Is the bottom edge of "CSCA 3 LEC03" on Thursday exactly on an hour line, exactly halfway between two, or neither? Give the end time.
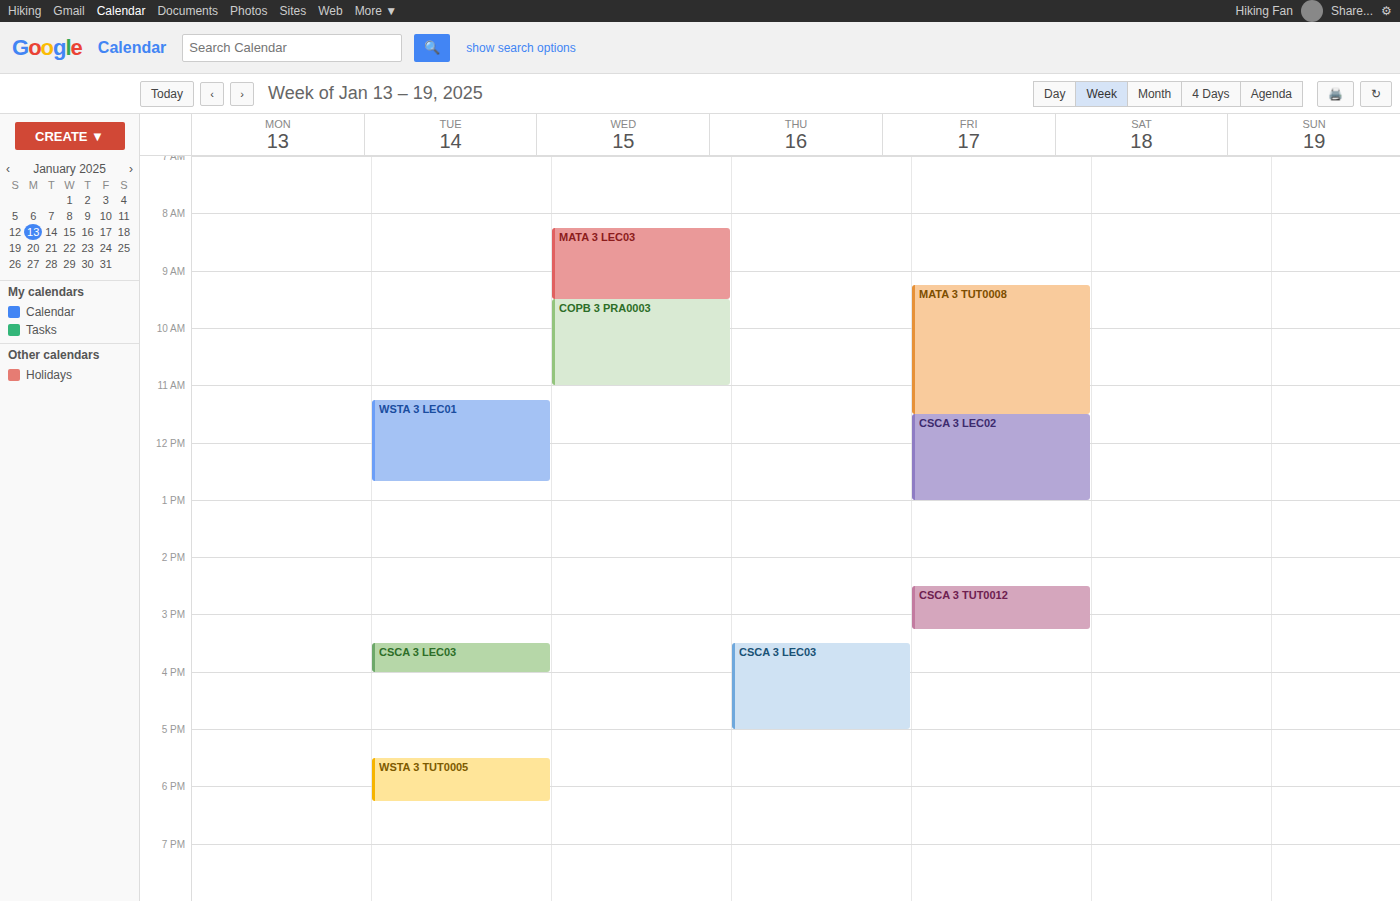
17:00 -- exactly on the 17:00 line.